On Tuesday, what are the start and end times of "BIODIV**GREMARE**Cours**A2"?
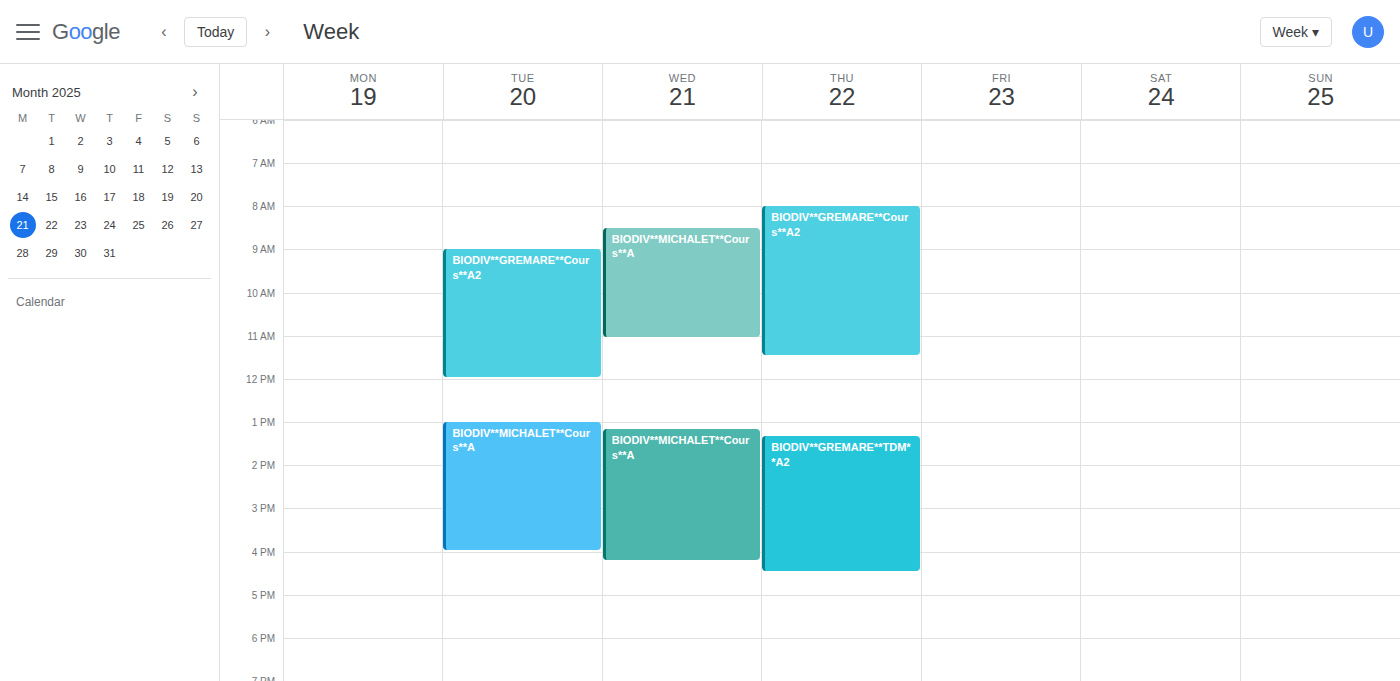
9:00 AM to 12:00 PM